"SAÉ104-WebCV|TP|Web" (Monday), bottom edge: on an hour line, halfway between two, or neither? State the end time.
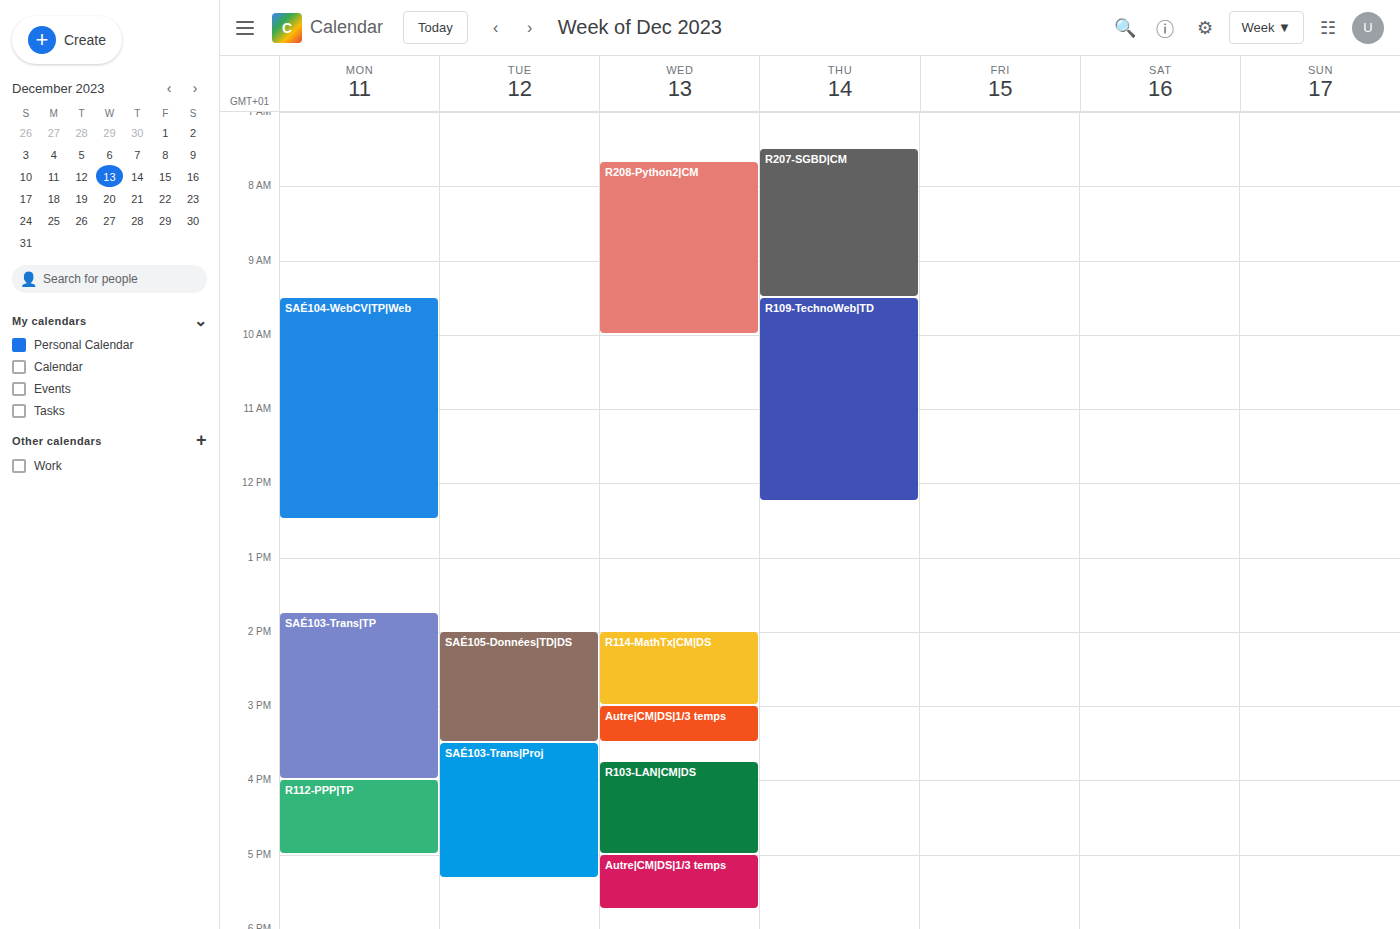
12:30 PM -- halfway between the 12 PM and 1 PM lines.